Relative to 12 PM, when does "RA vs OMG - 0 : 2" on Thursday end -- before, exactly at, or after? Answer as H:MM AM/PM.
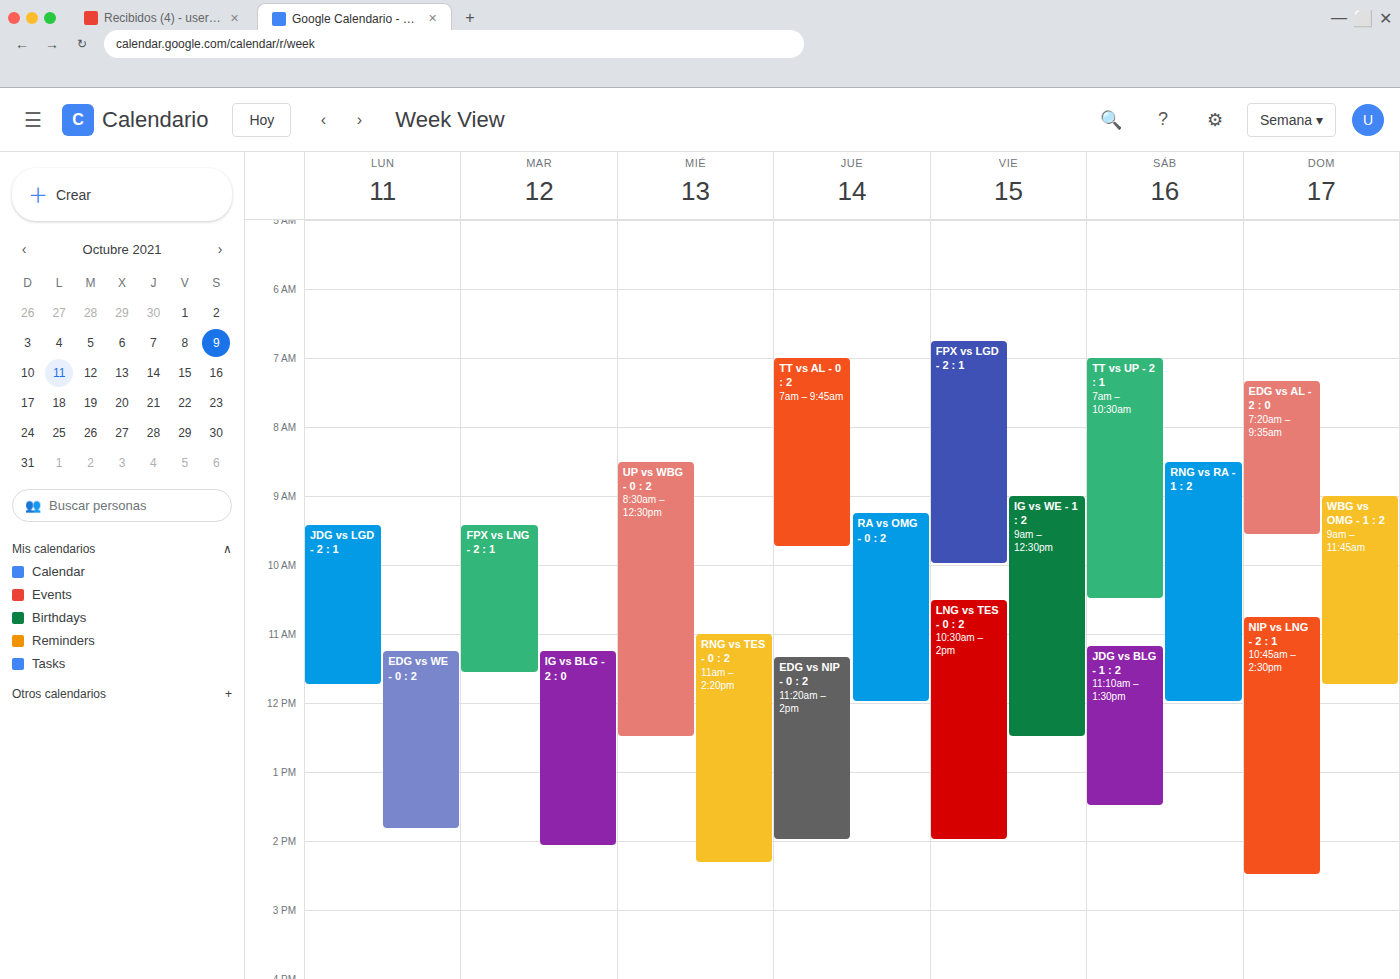
12:00 PM -- exactly at 12 PM, on the 12 PM line.